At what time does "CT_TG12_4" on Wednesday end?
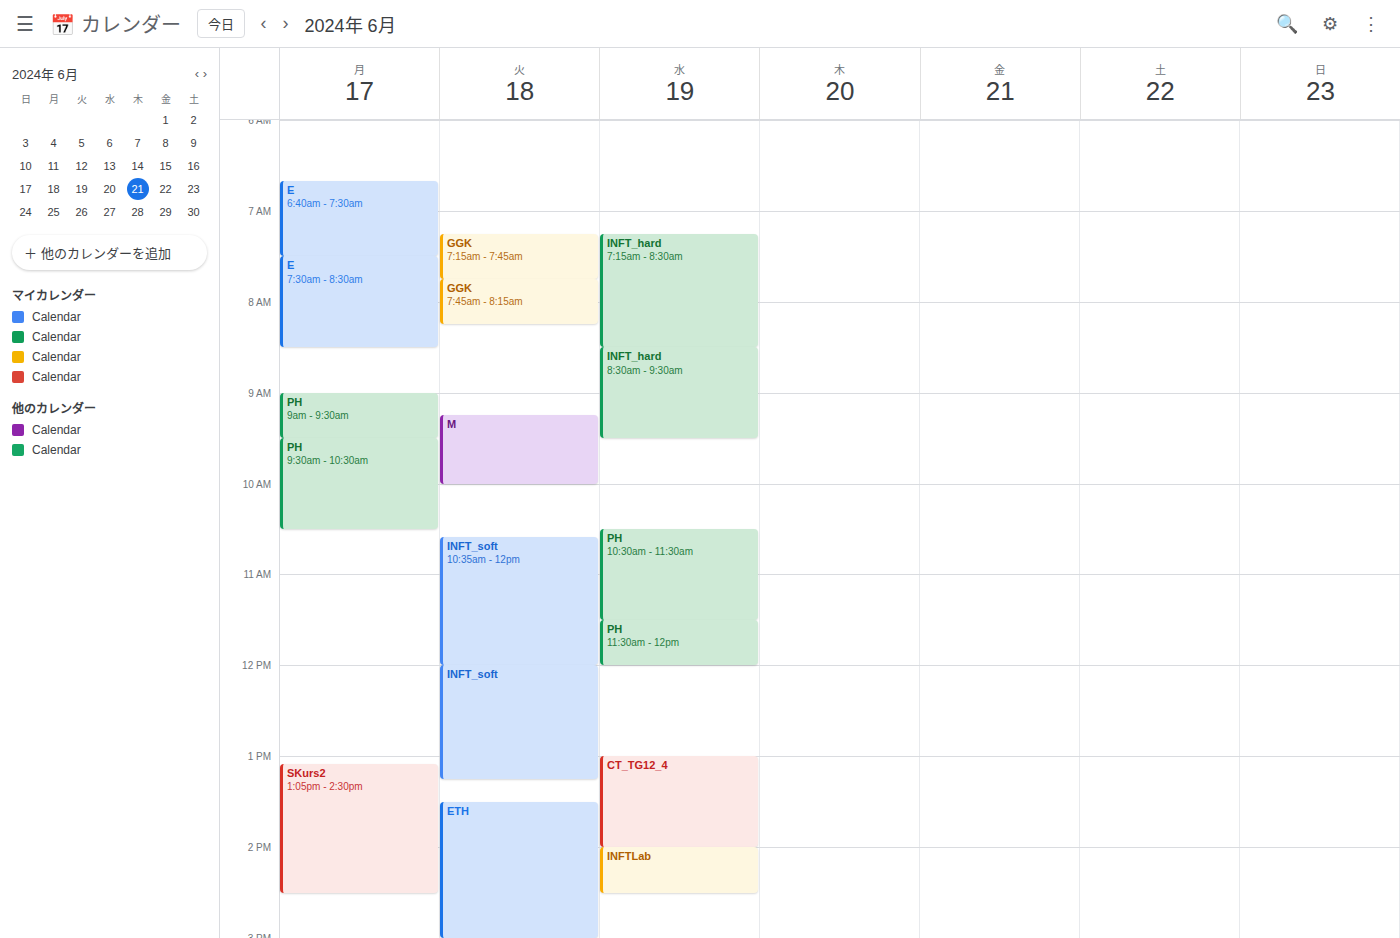
2:00 PM